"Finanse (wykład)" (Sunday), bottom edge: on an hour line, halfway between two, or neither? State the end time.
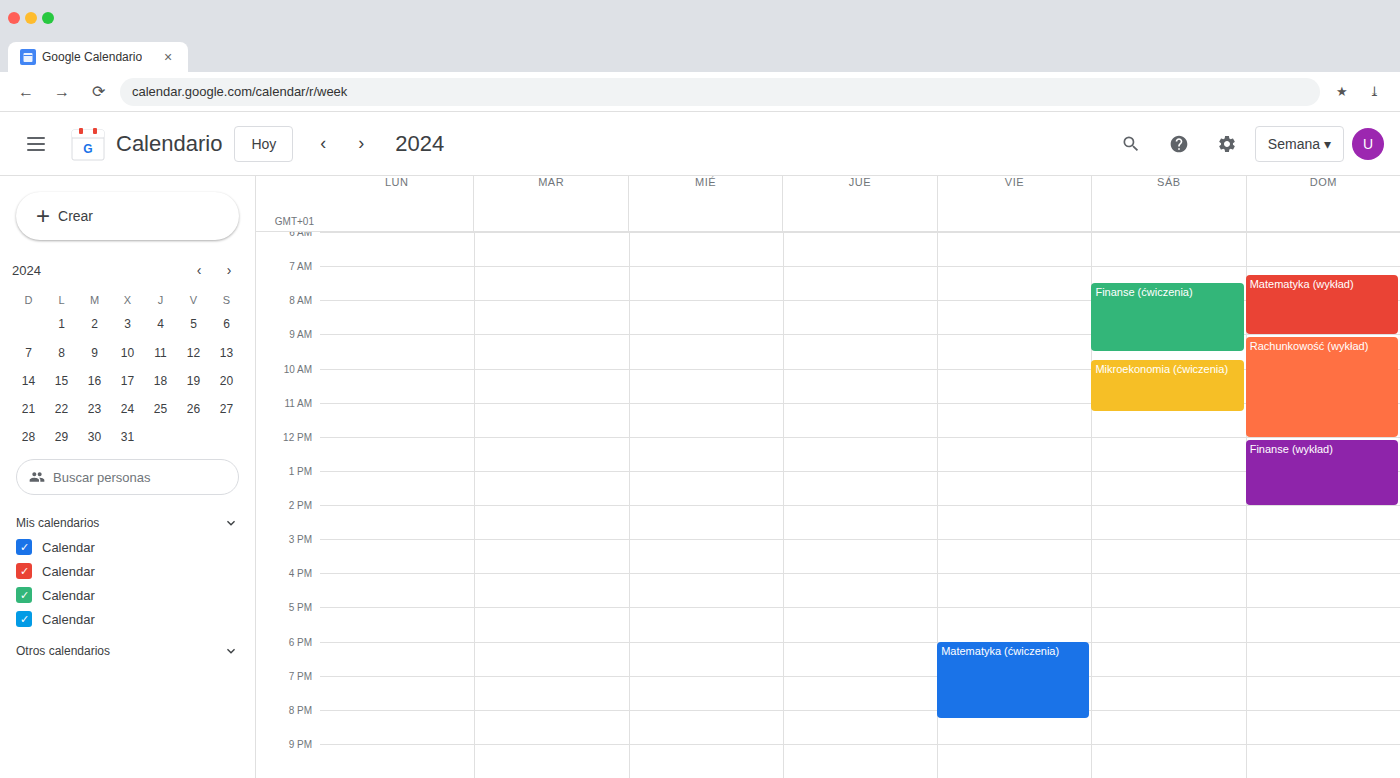
14:00 -- exactly on the 14:00 line.